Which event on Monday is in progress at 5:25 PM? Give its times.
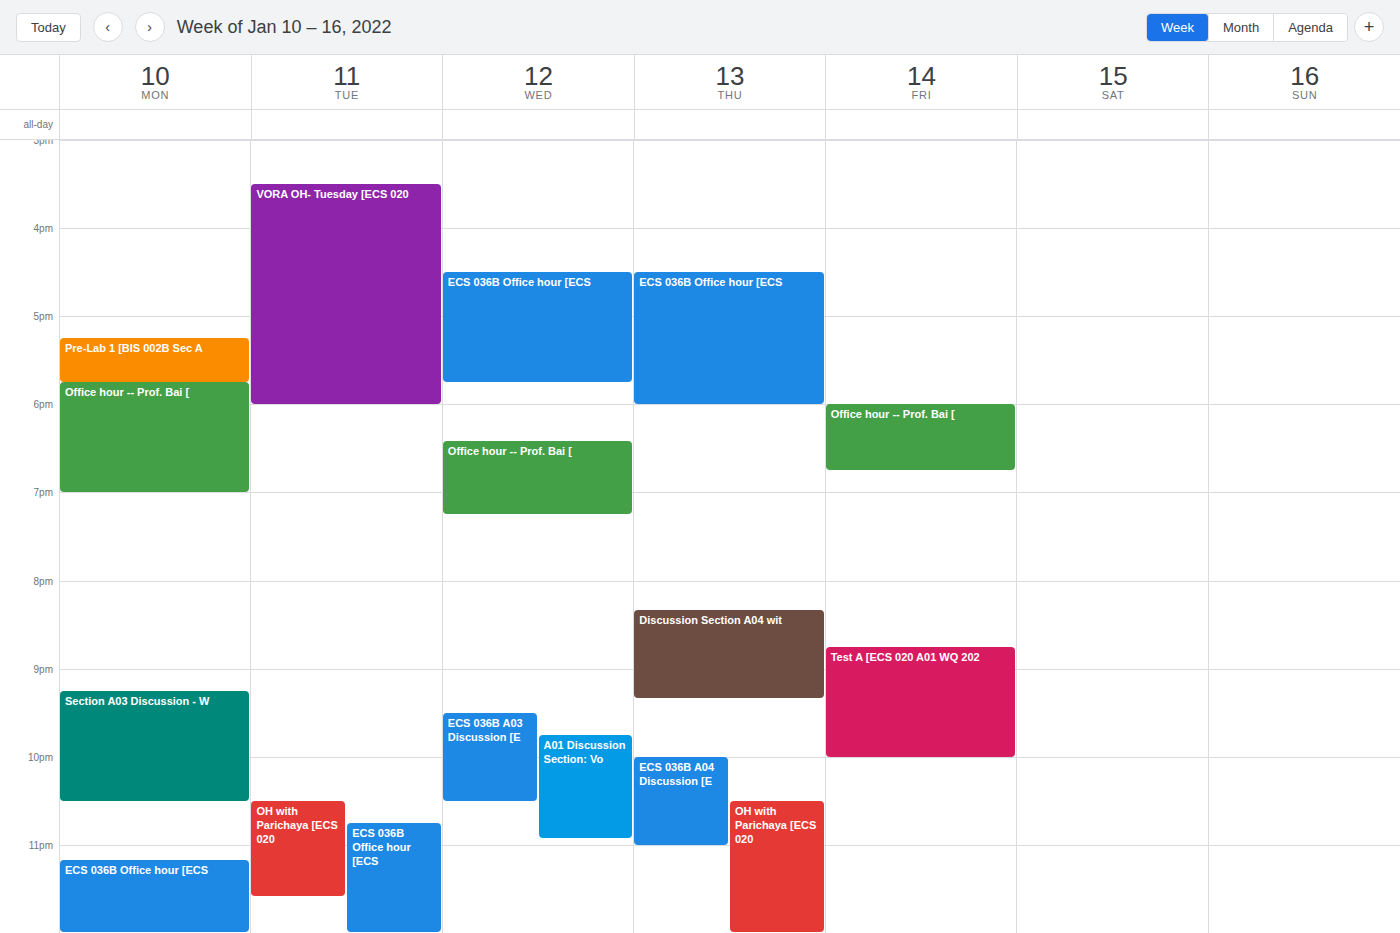
"Pre-Lab 1 [BIS 002B Sec A", 5:15 PM to 5:45 PM